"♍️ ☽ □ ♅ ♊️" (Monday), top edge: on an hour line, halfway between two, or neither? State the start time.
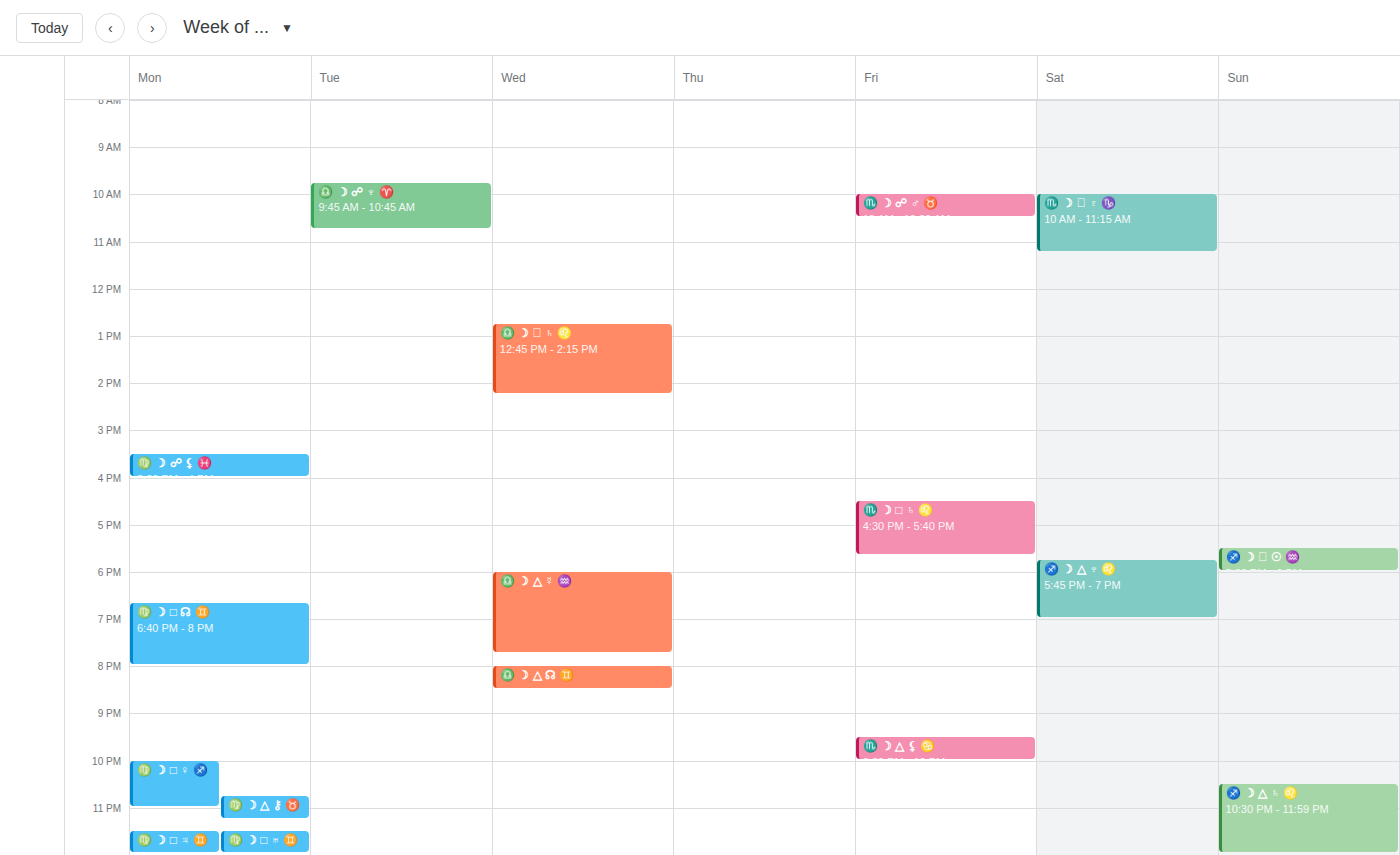
11:30 PM -- halfway between the 11 PM and 12 AM lines.